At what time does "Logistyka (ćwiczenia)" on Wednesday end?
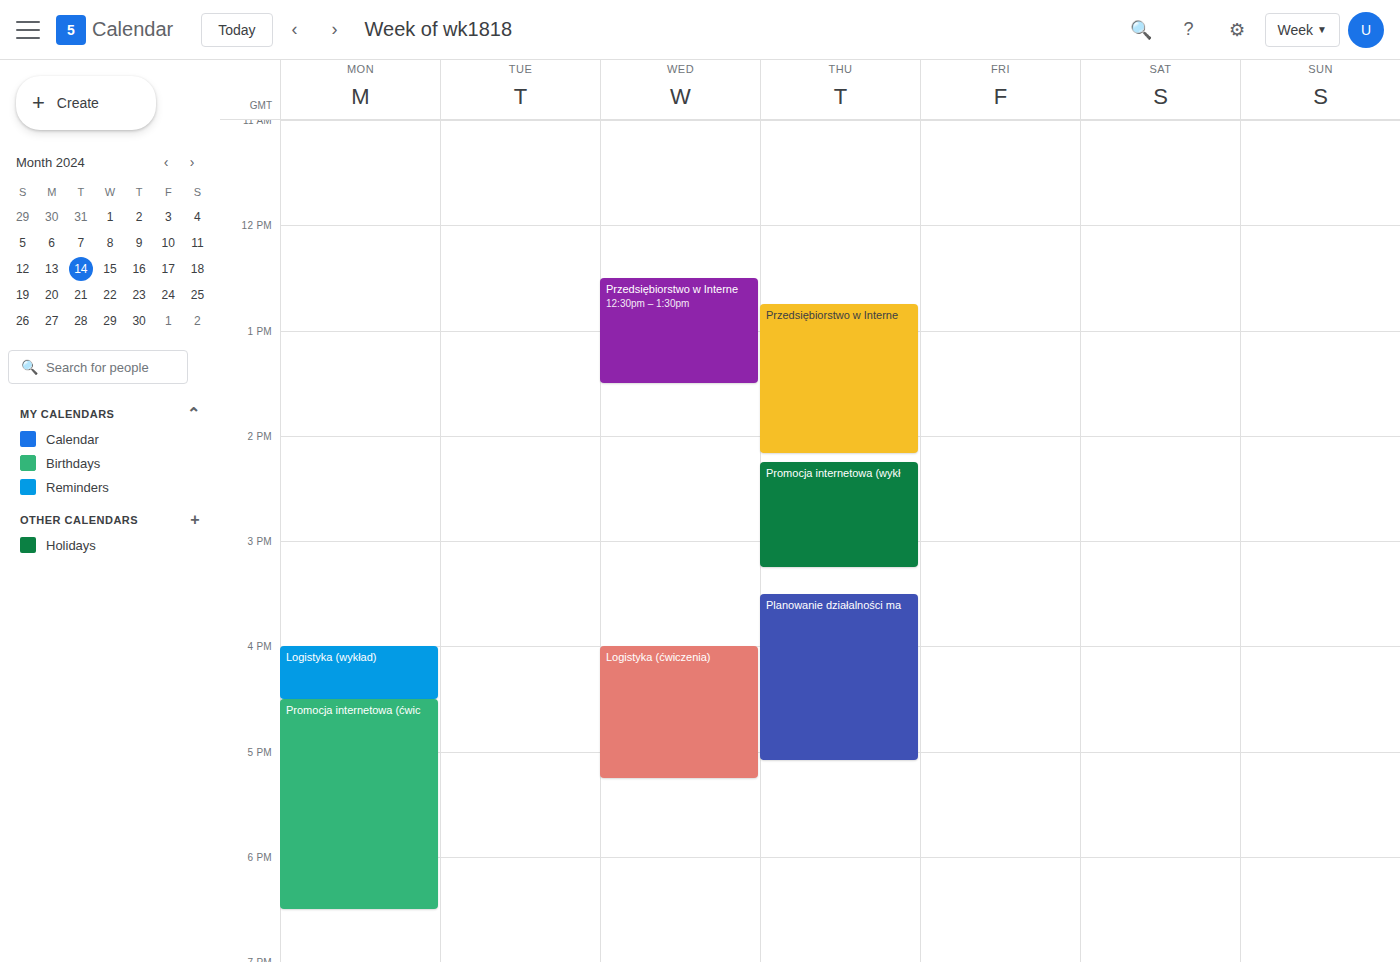
5:15 PM